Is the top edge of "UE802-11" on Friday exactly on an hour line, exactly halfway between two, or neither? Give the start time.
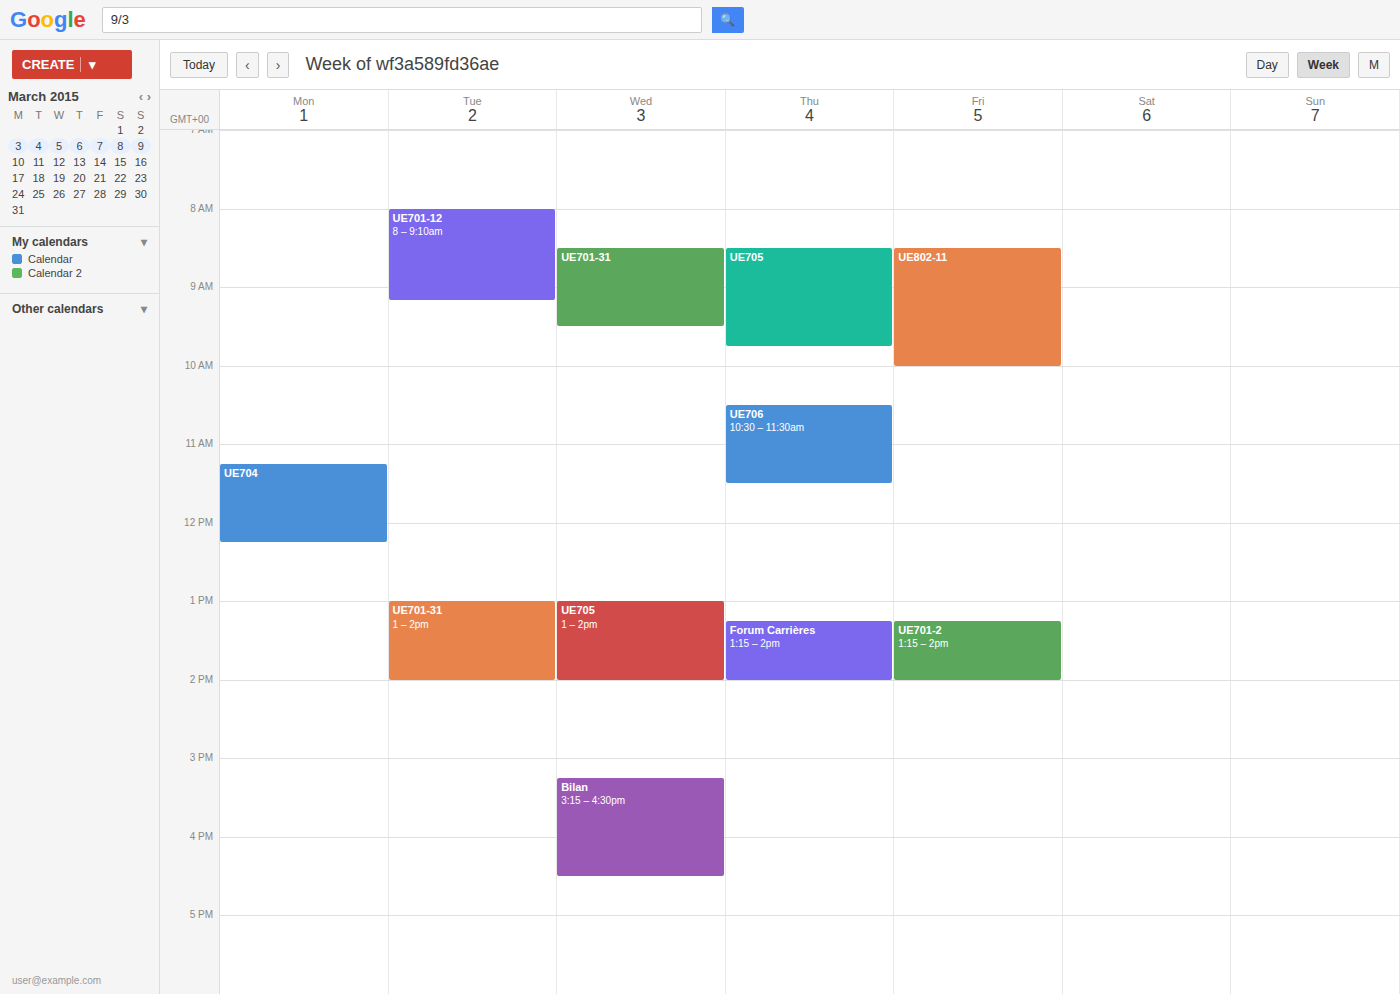
8:30 AM -- halfway between the 8 AM and 9 AM lines.